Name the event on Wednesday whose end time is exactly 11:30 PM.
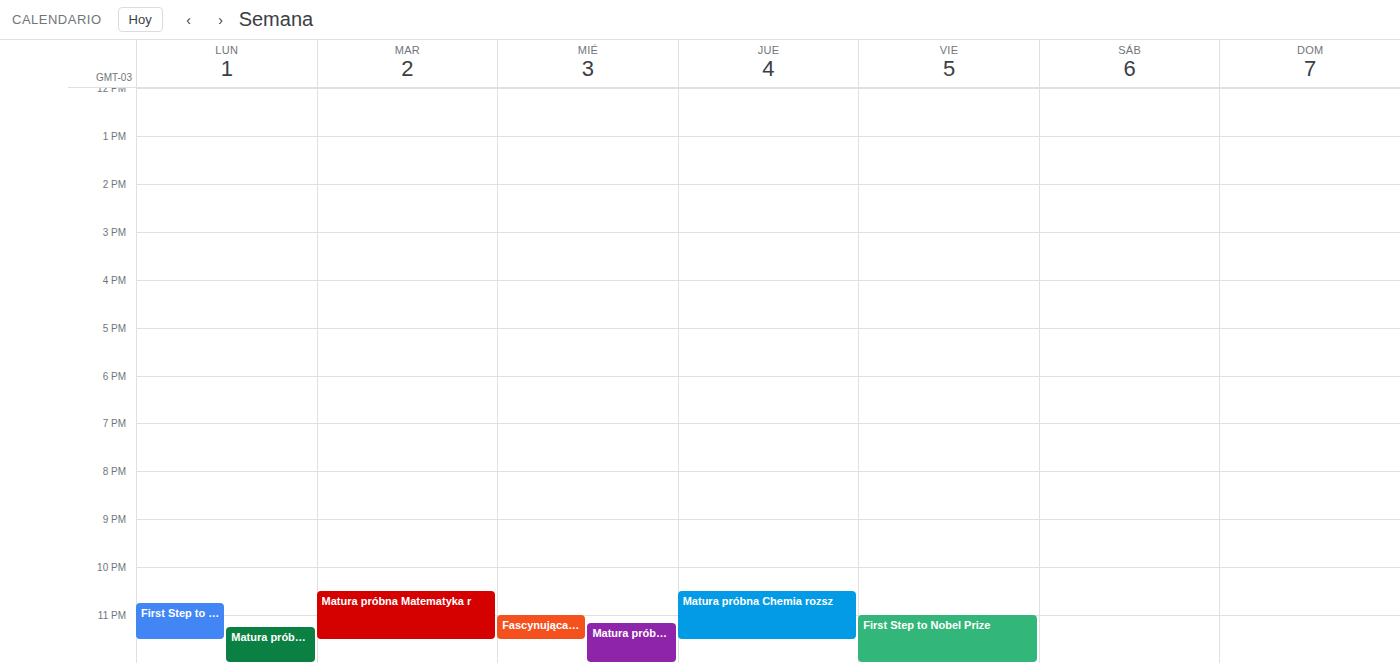
"Fascynująca Fizyka - pozio"